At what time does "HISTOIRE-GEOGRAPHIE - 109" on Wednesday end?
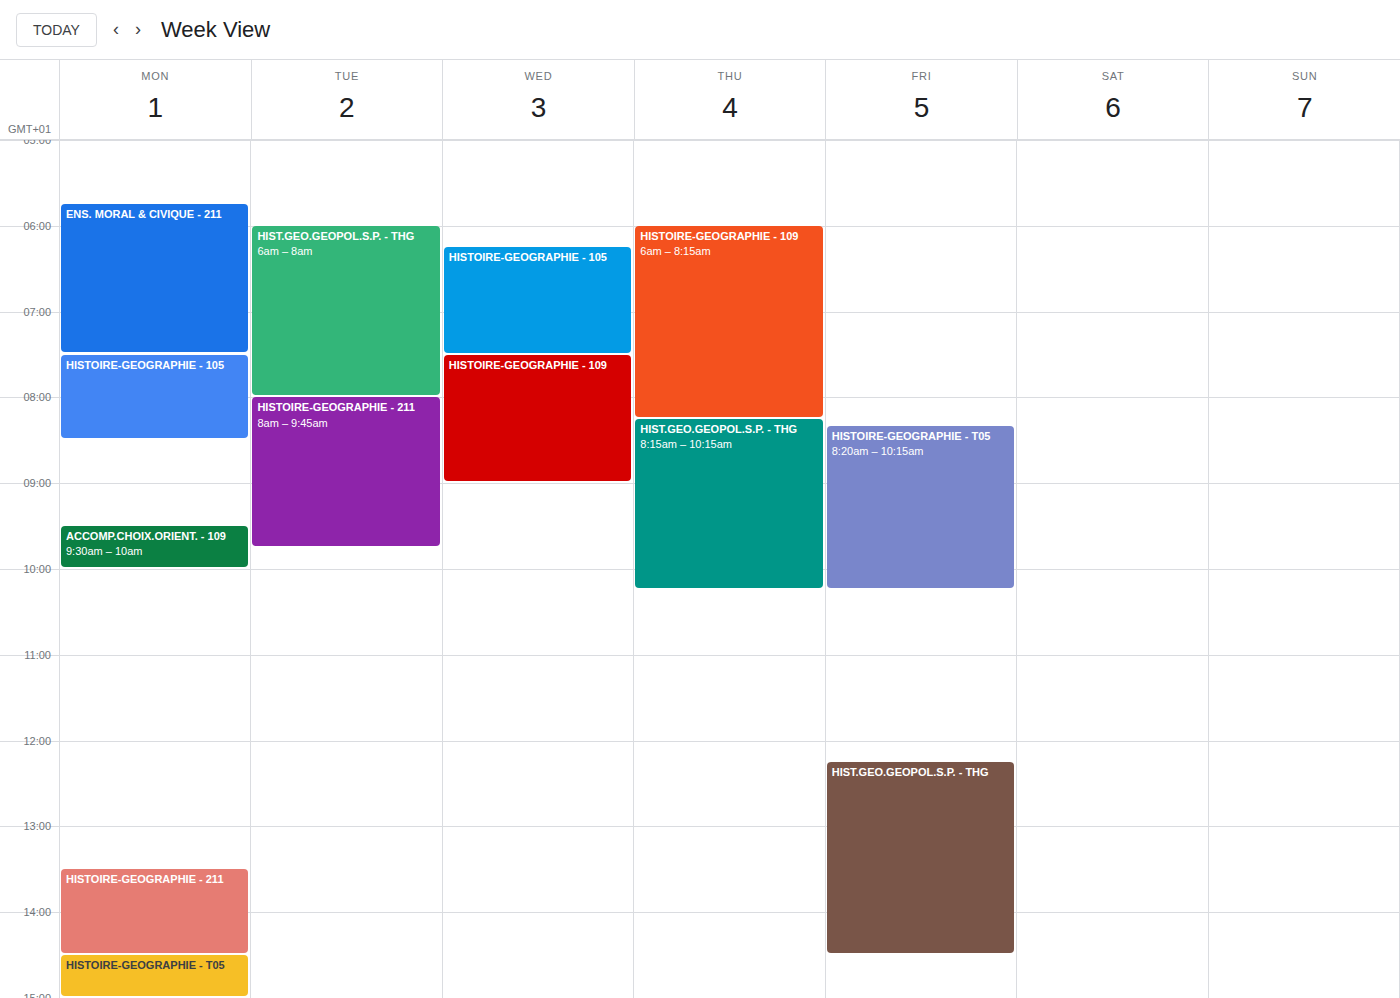
9:00 AM